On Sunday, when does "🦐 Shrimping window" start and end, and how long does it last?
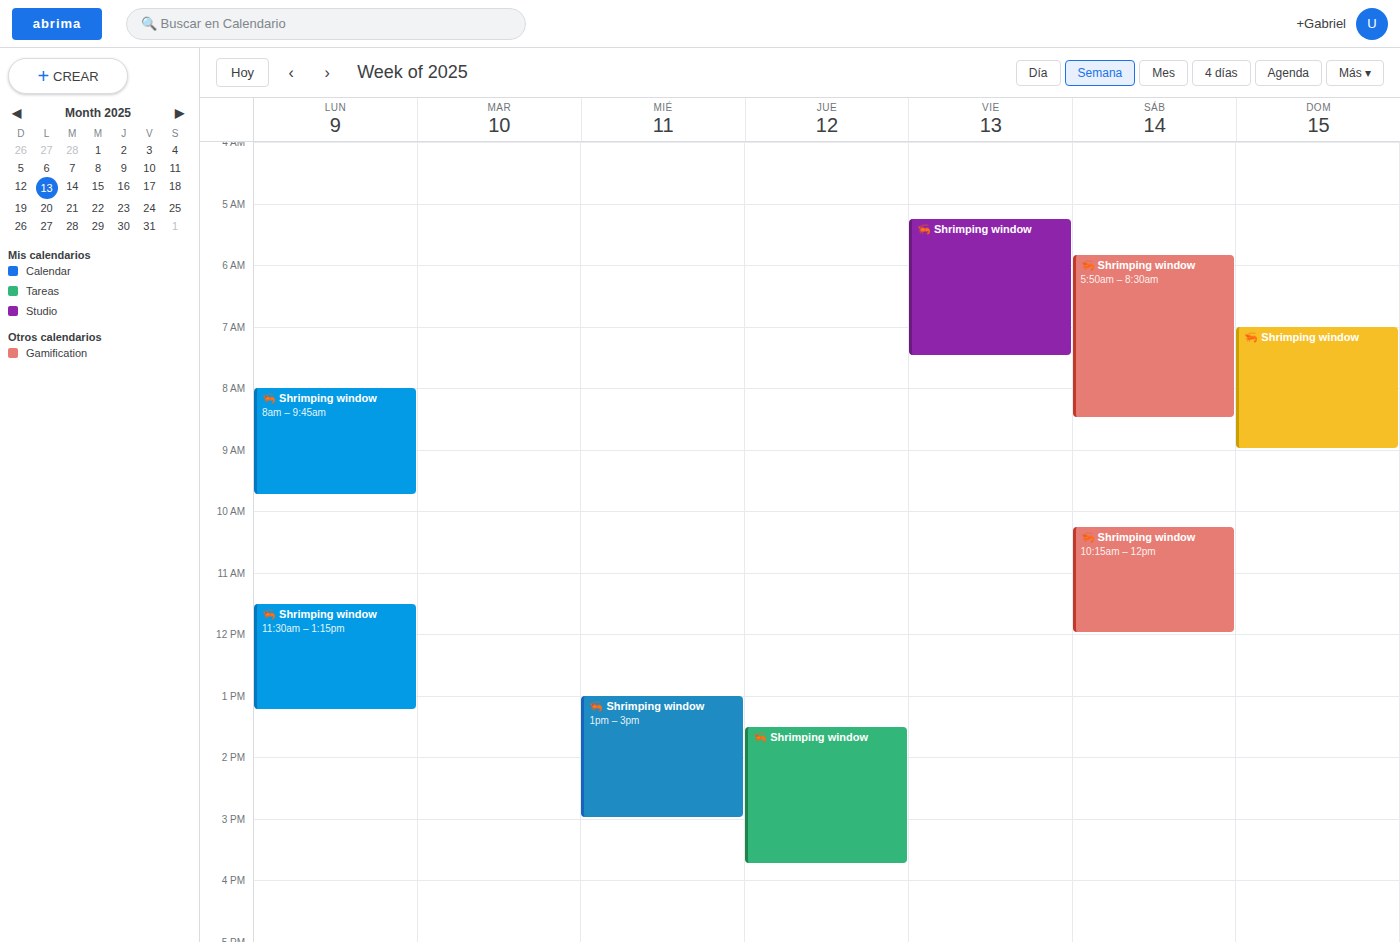
7:00 AM to 9:00 AM, 2 hours